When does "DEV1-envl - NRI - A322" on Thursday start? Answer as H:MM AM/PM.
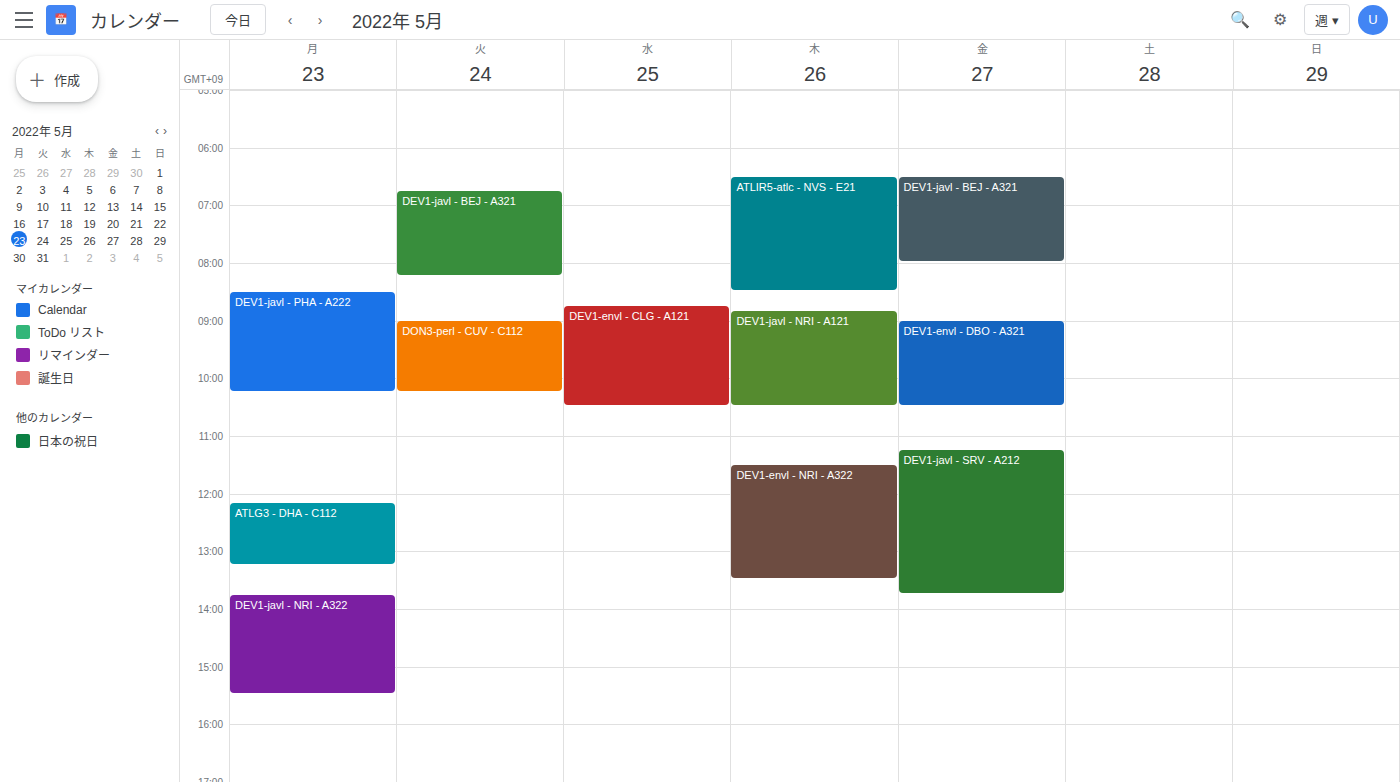
11:30 AM